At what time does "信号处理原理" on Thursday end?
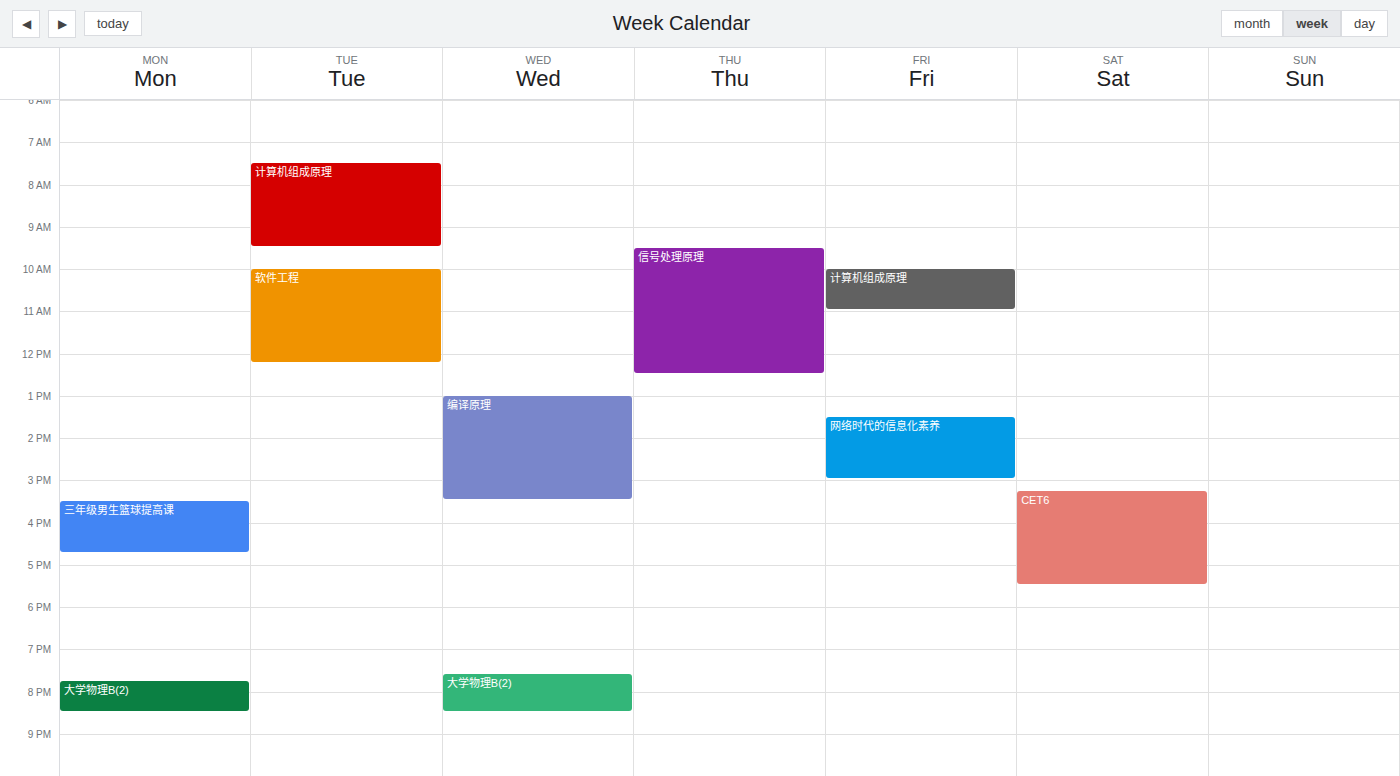
12:30 PM